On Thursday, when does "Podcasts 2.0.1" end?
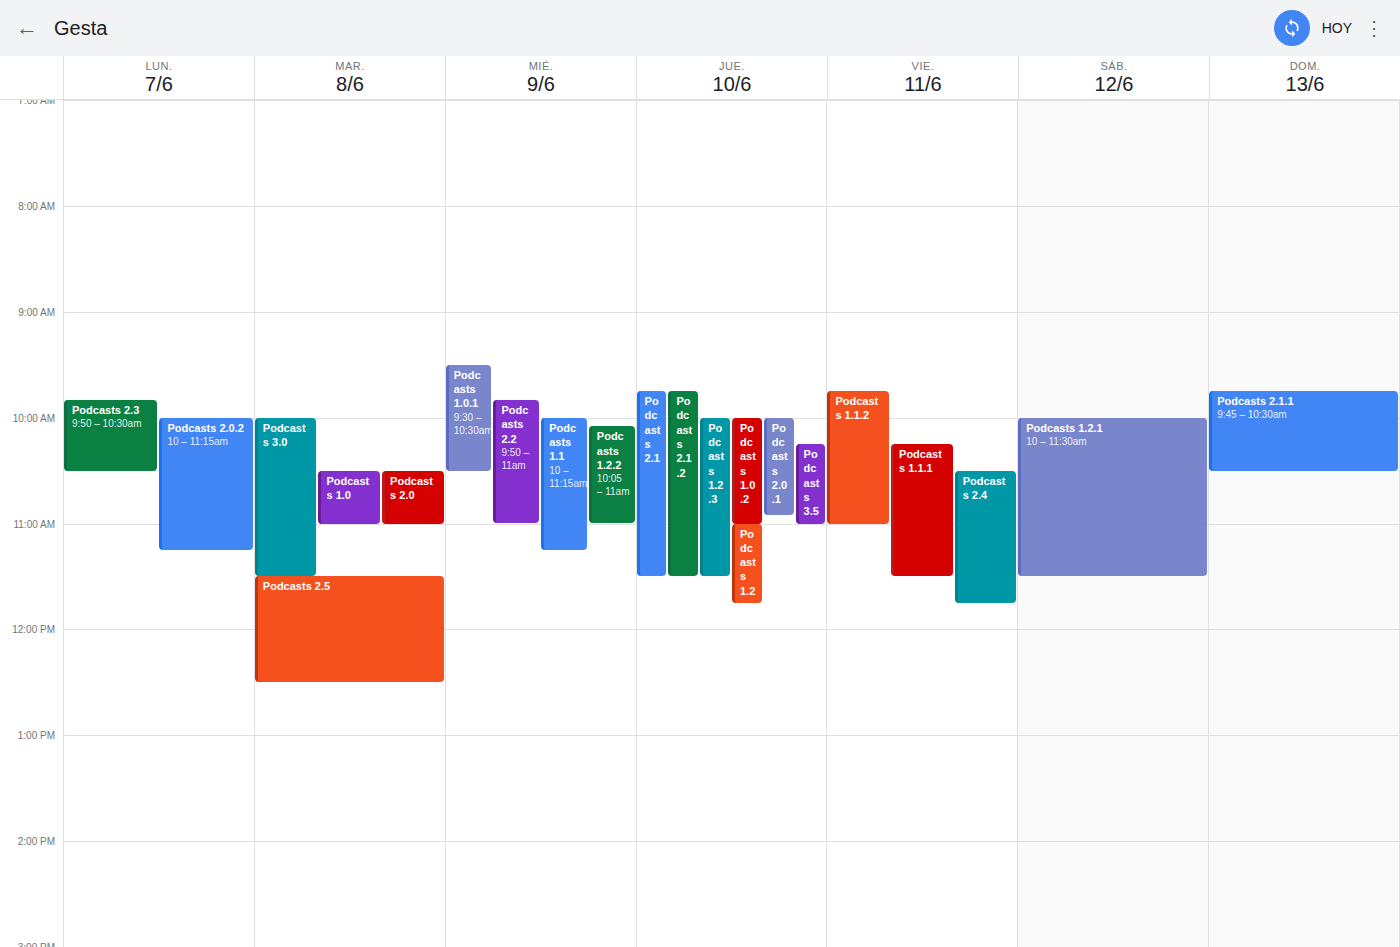
10:55 AM